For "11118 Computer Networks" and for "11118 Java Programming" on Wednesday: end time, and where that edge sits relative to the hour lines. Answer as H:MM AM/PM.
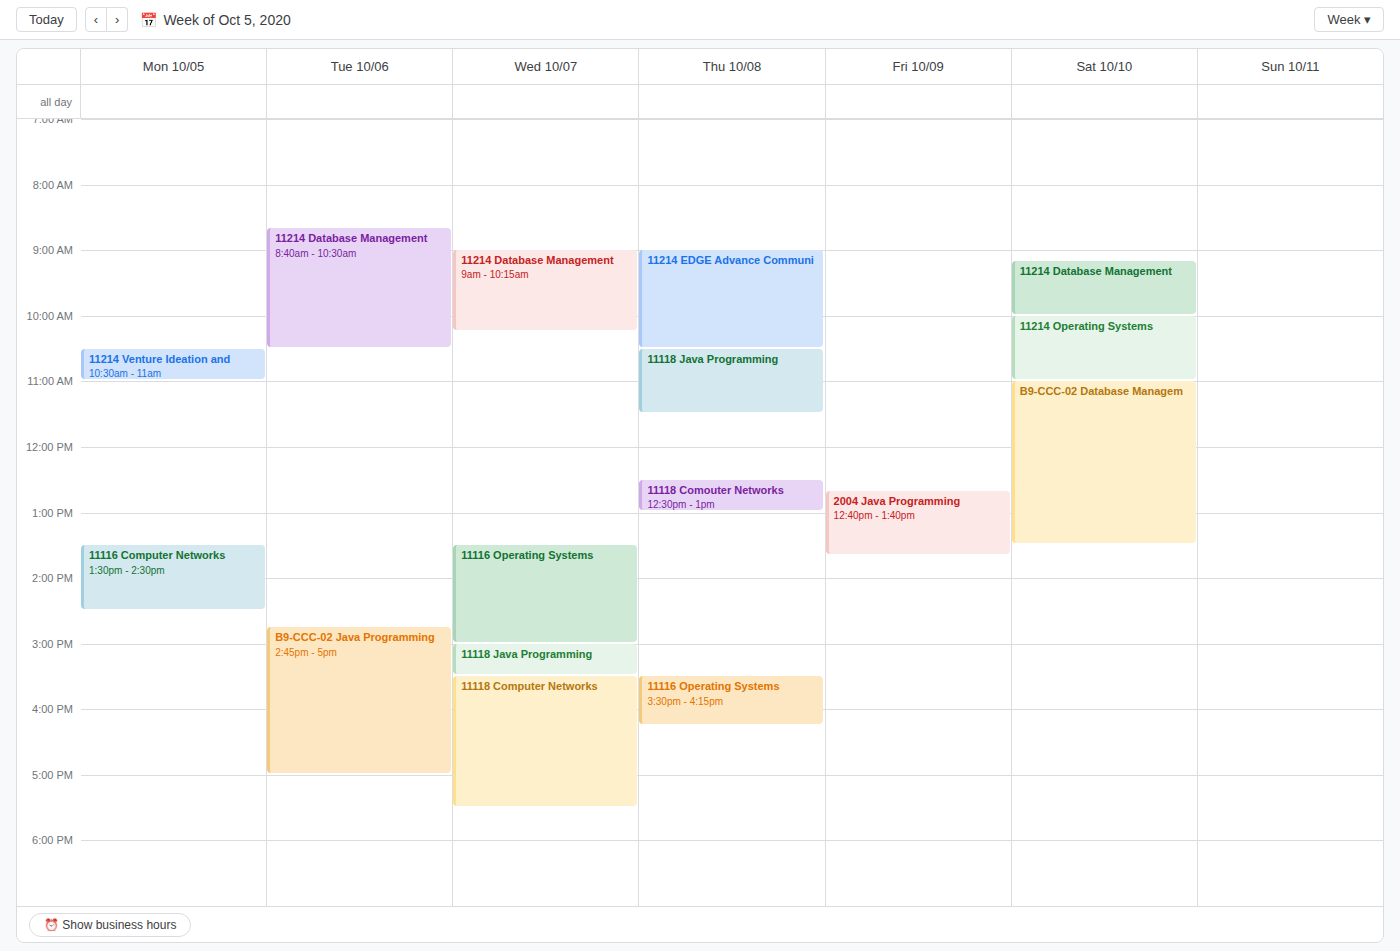
"11118 Computer Networks": 5:30 PM, halfway between the 5 PM and 6 PM lines. "11118 Java Programming": 3:30 PM, halfway between the 3 PM and 4 PM lines.